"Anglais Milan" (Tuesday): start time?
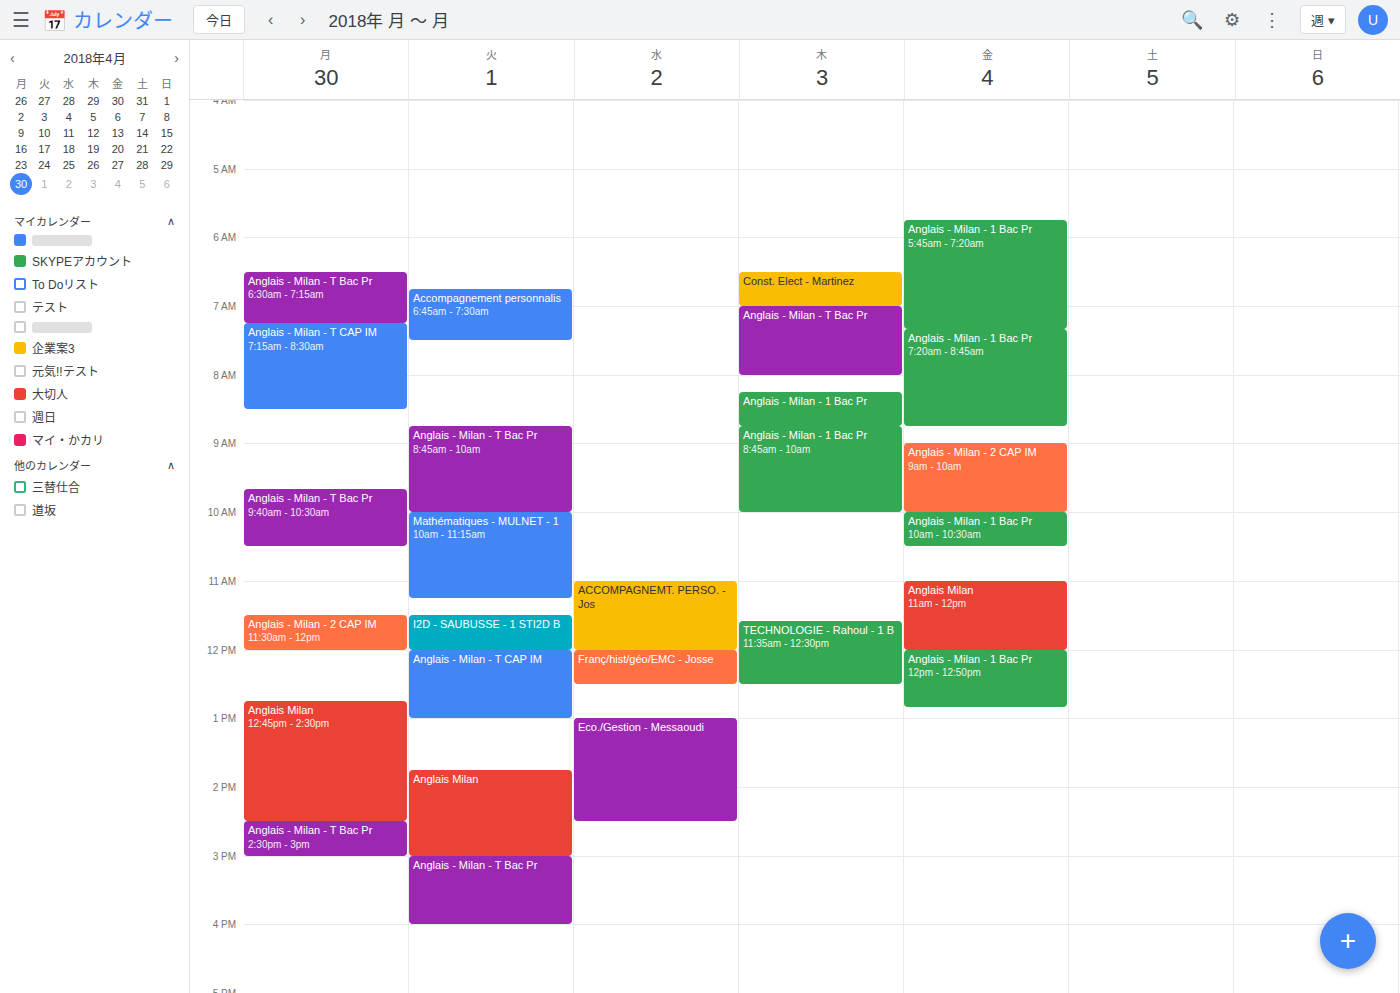
1:45 PM